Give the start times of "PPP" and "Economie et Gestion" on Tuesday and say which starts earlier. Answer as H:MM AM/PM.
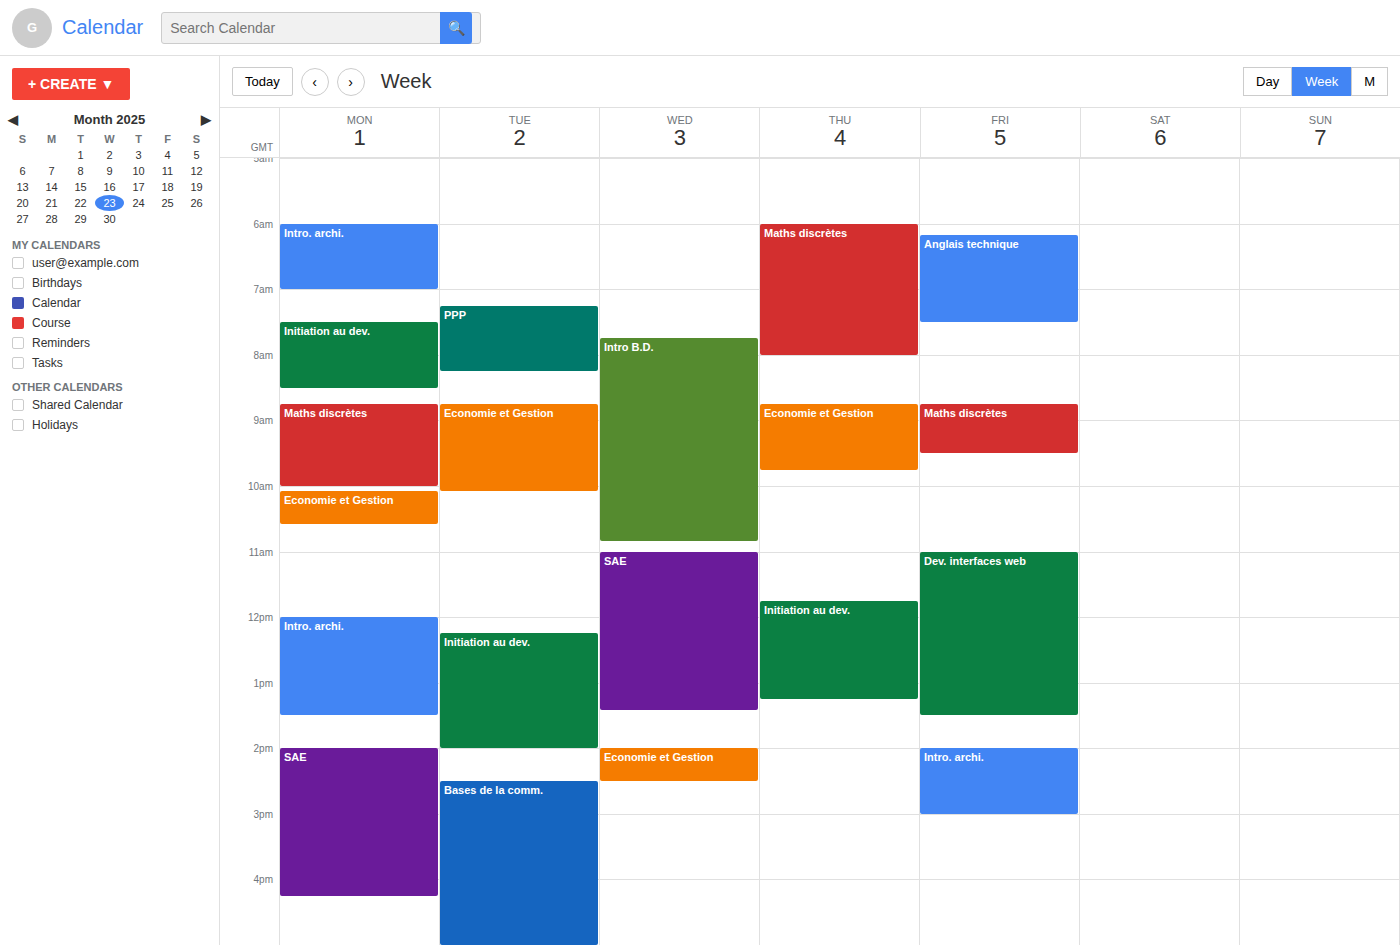
"PPP" 7:15 AM; "Economie et Gestion" 8:45 AM.